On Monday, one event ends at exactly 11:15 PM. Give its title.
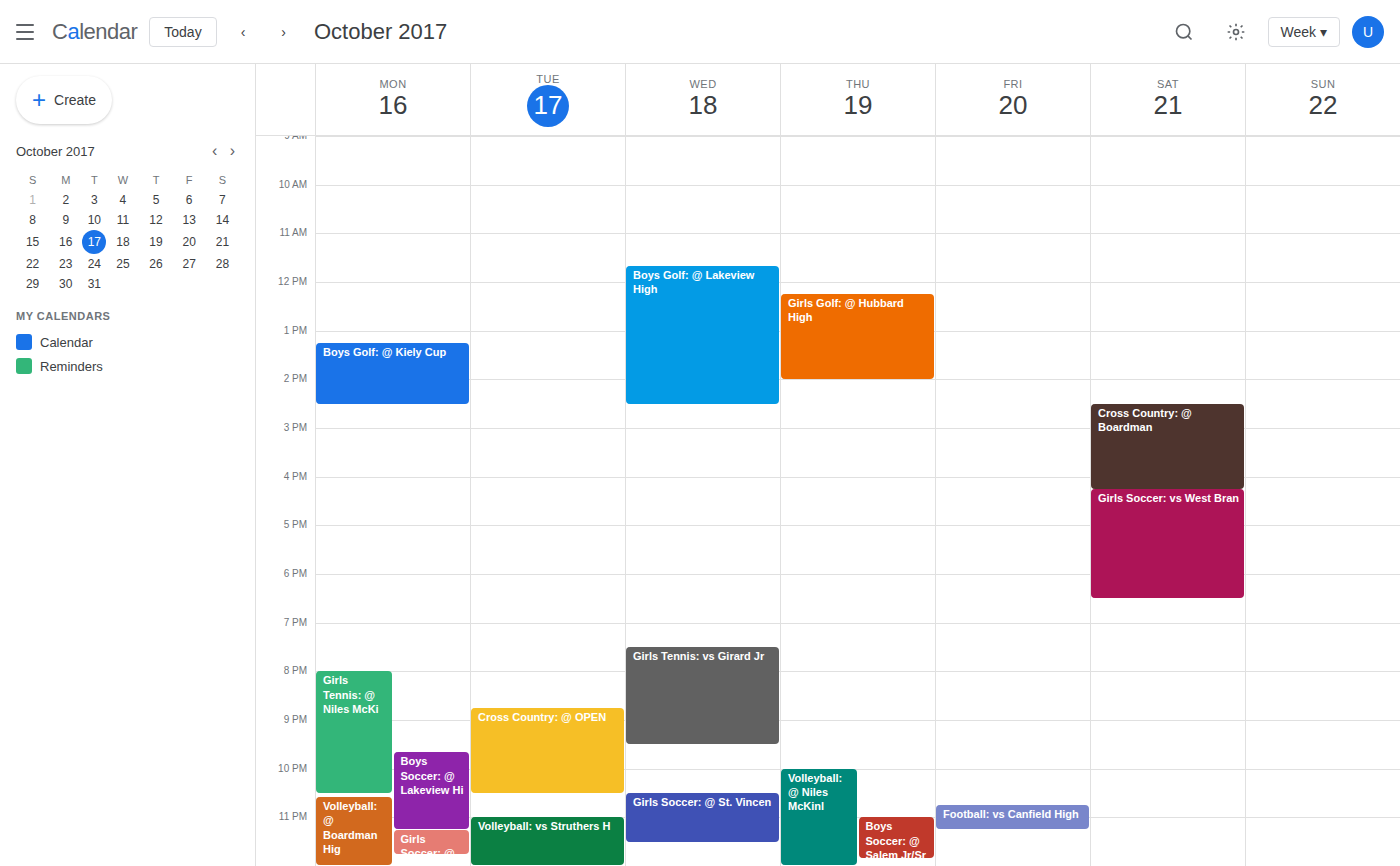
"Boys Soccer: @ Lakeview Hi"